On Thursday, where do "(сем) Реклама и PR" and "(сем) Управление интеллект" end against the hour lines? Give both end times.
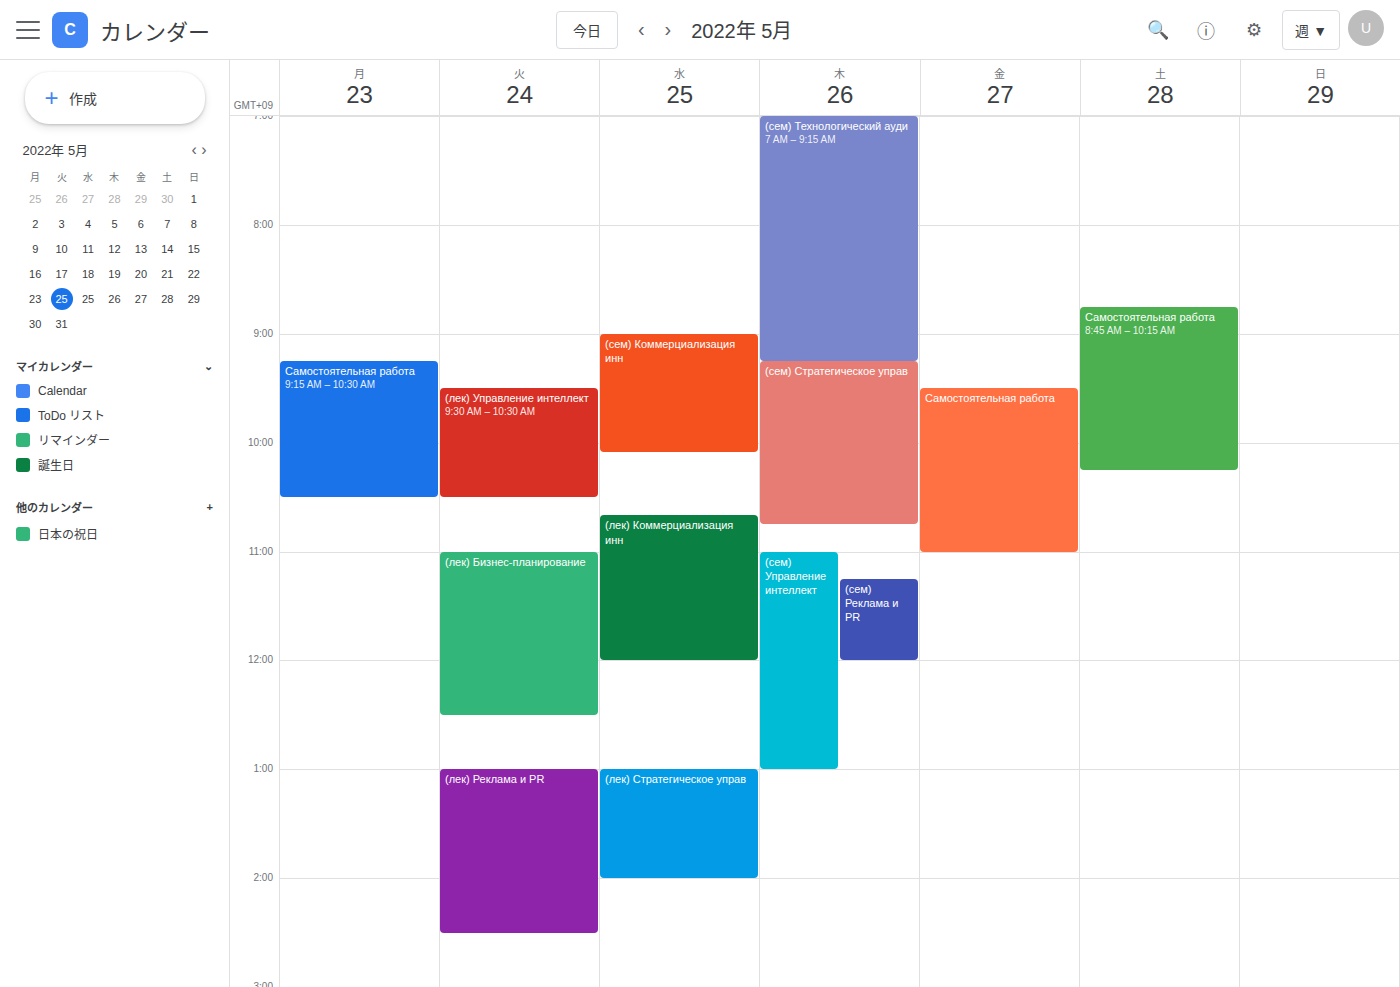
"(сем) Реклама и PR": 12:00 PM, exactly on the 12 PM line. "(сем) Управление интеллект": 1:00 PM, exactly on the 1 PM line.